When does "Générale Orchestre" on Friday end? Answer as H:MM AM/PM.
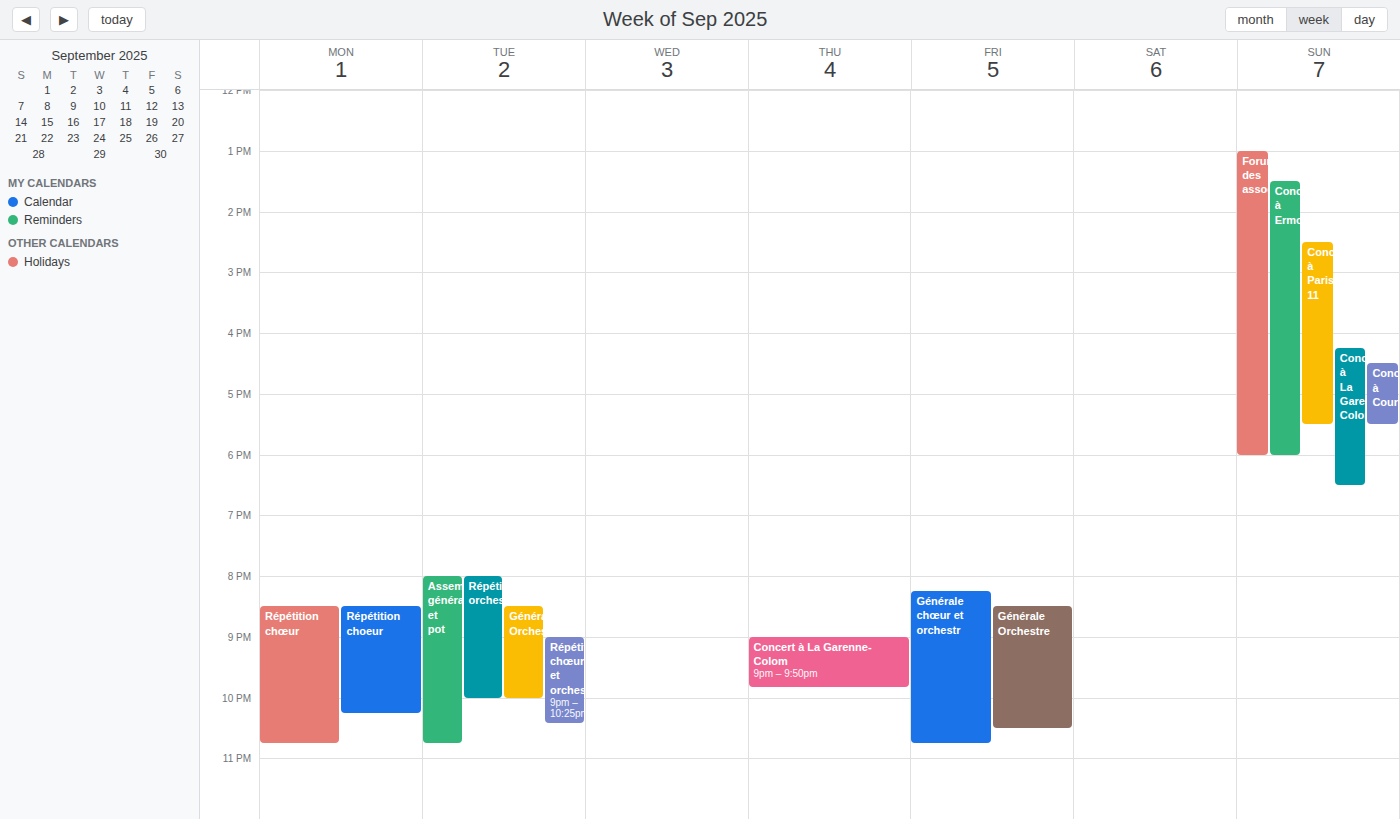
10:30 PM